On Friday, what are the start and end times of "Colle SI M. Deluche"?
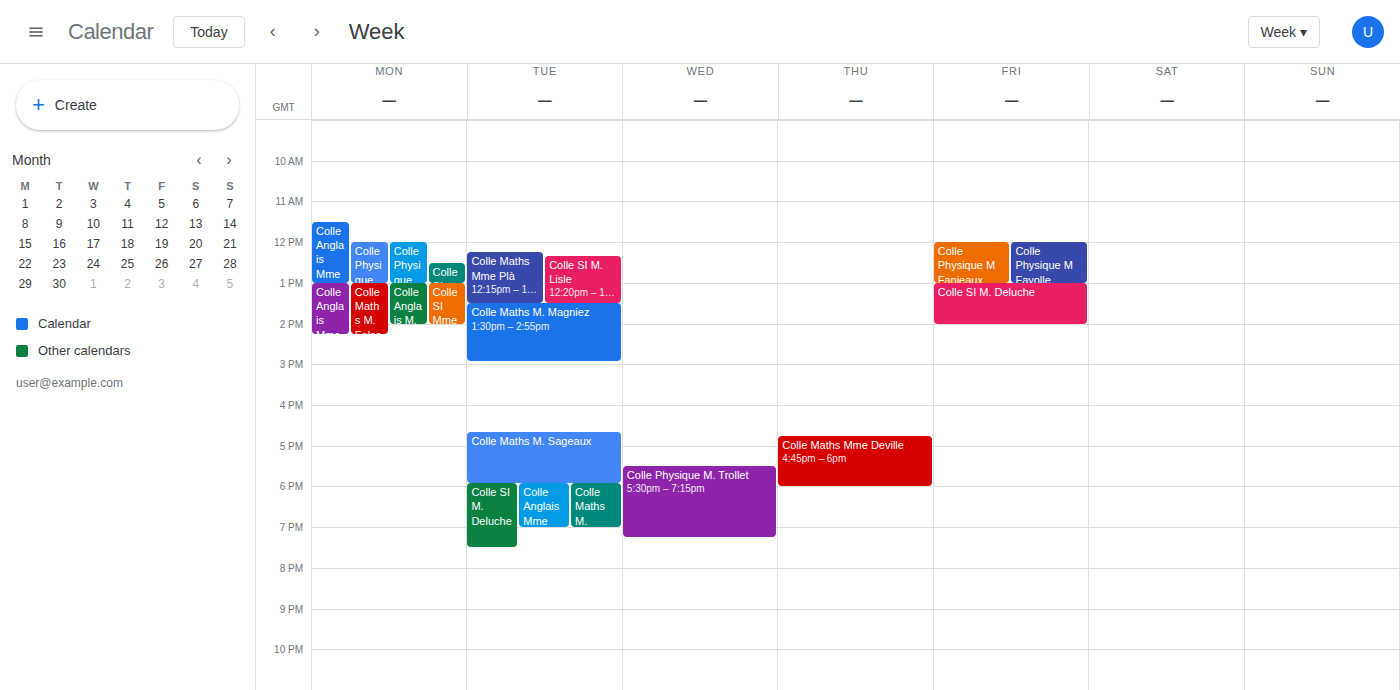
13:00 to 14:00